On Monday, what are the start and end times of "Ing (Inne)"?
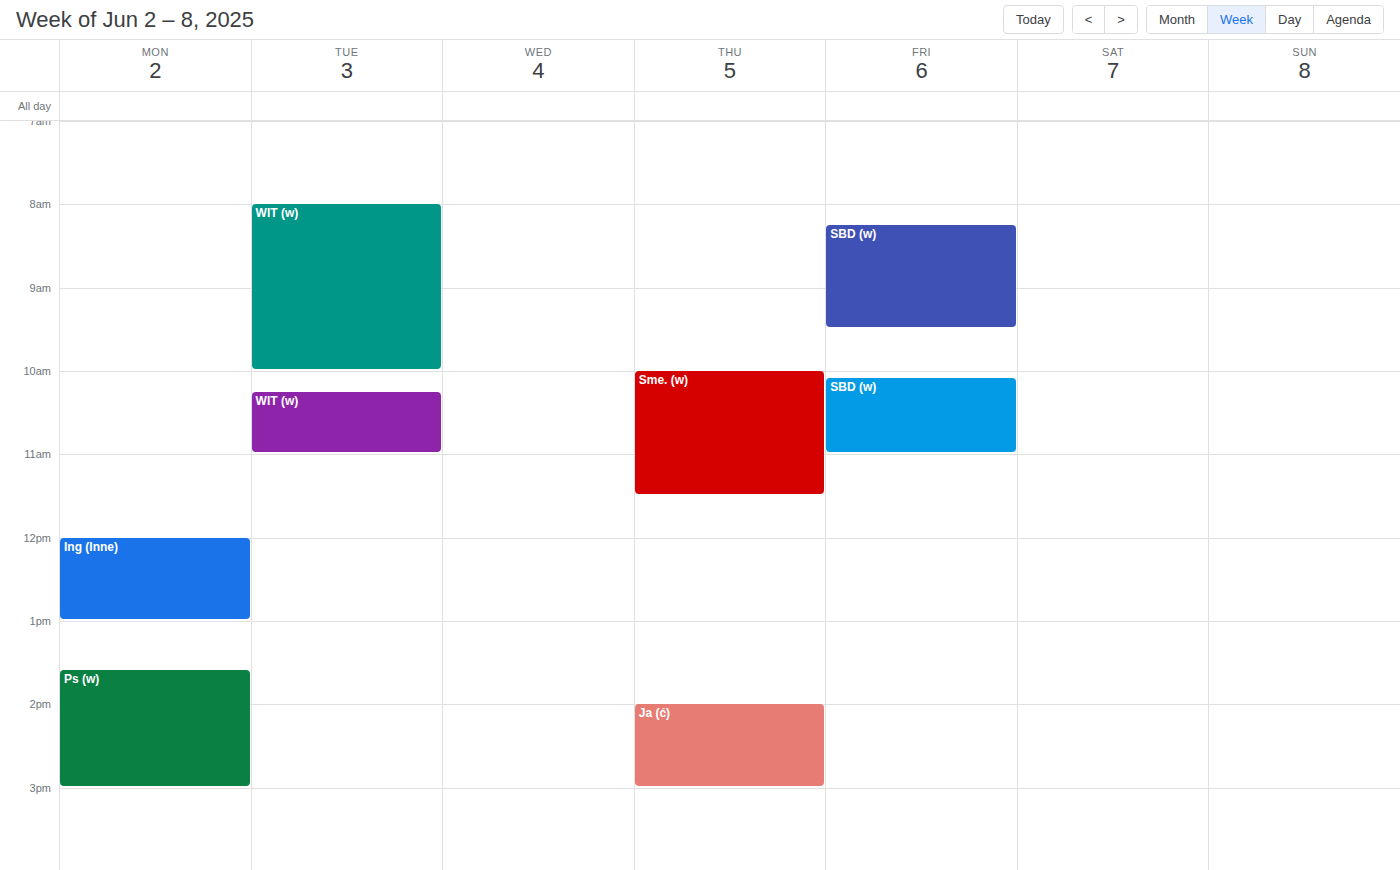
12:00 PM to 1:00 PM